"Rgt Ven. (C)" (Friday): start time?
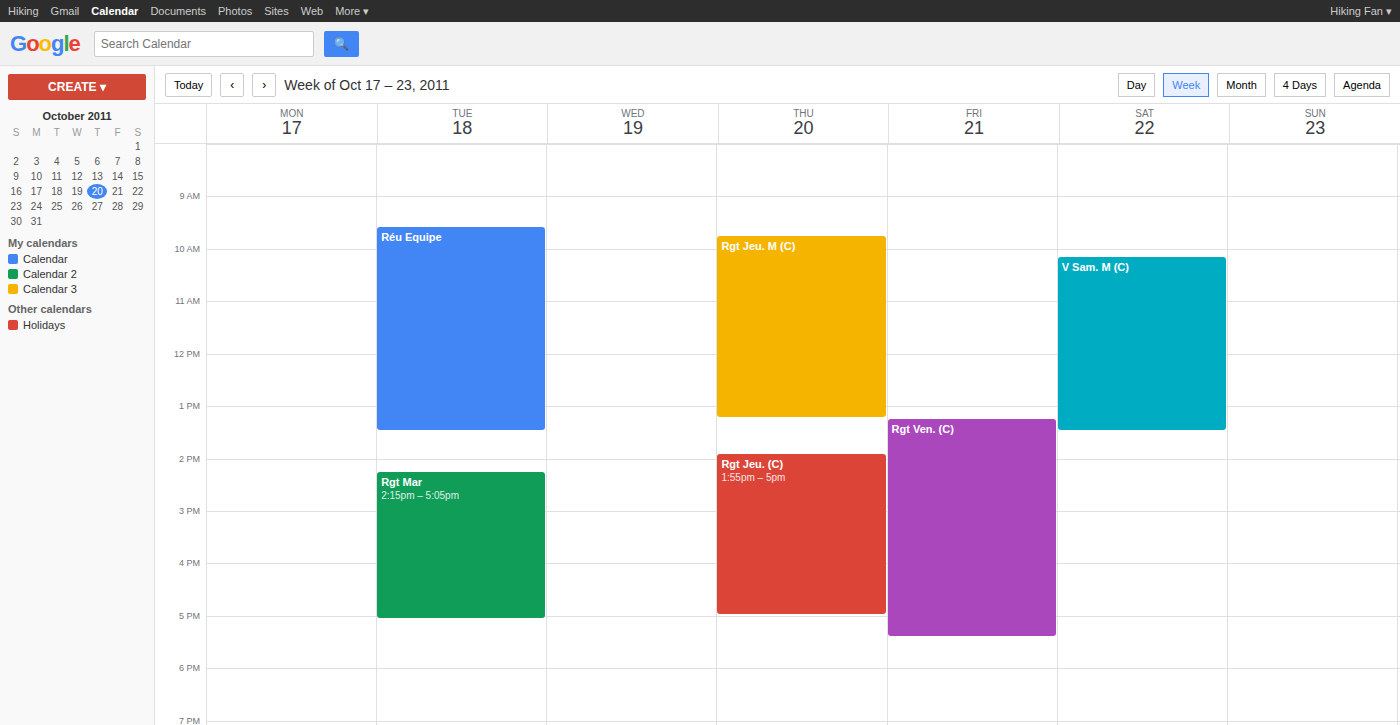
1:15 PM